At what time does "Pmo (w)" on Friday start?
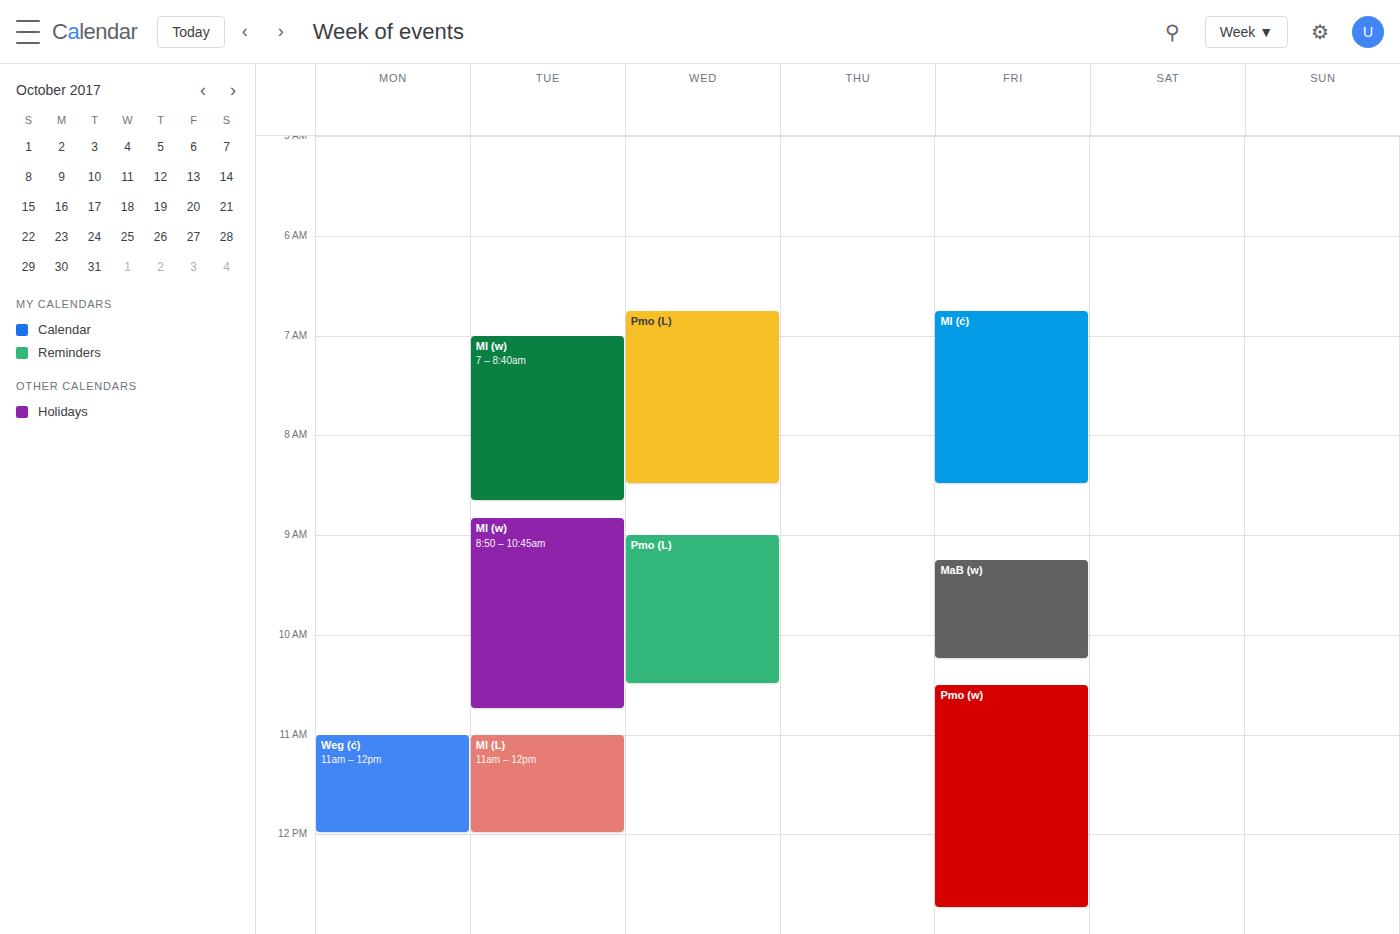
10:30 AM